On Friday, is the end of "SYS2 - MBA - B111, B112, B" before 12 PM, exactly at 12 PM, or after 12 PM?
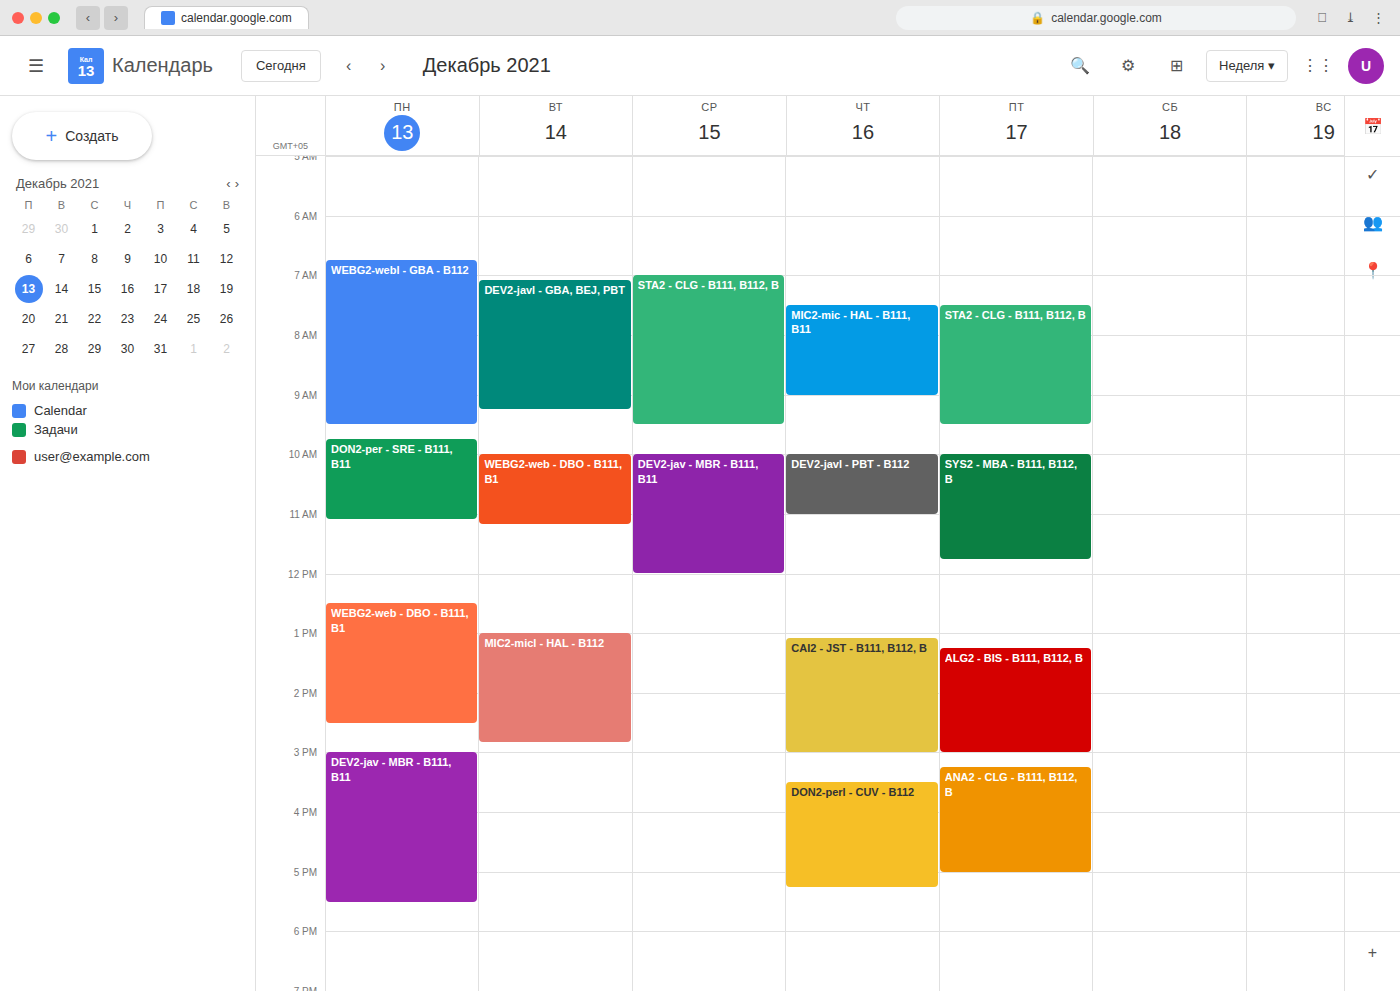
11:45 AM -- before 12 PM, 15 minutes above the 12 PM line.